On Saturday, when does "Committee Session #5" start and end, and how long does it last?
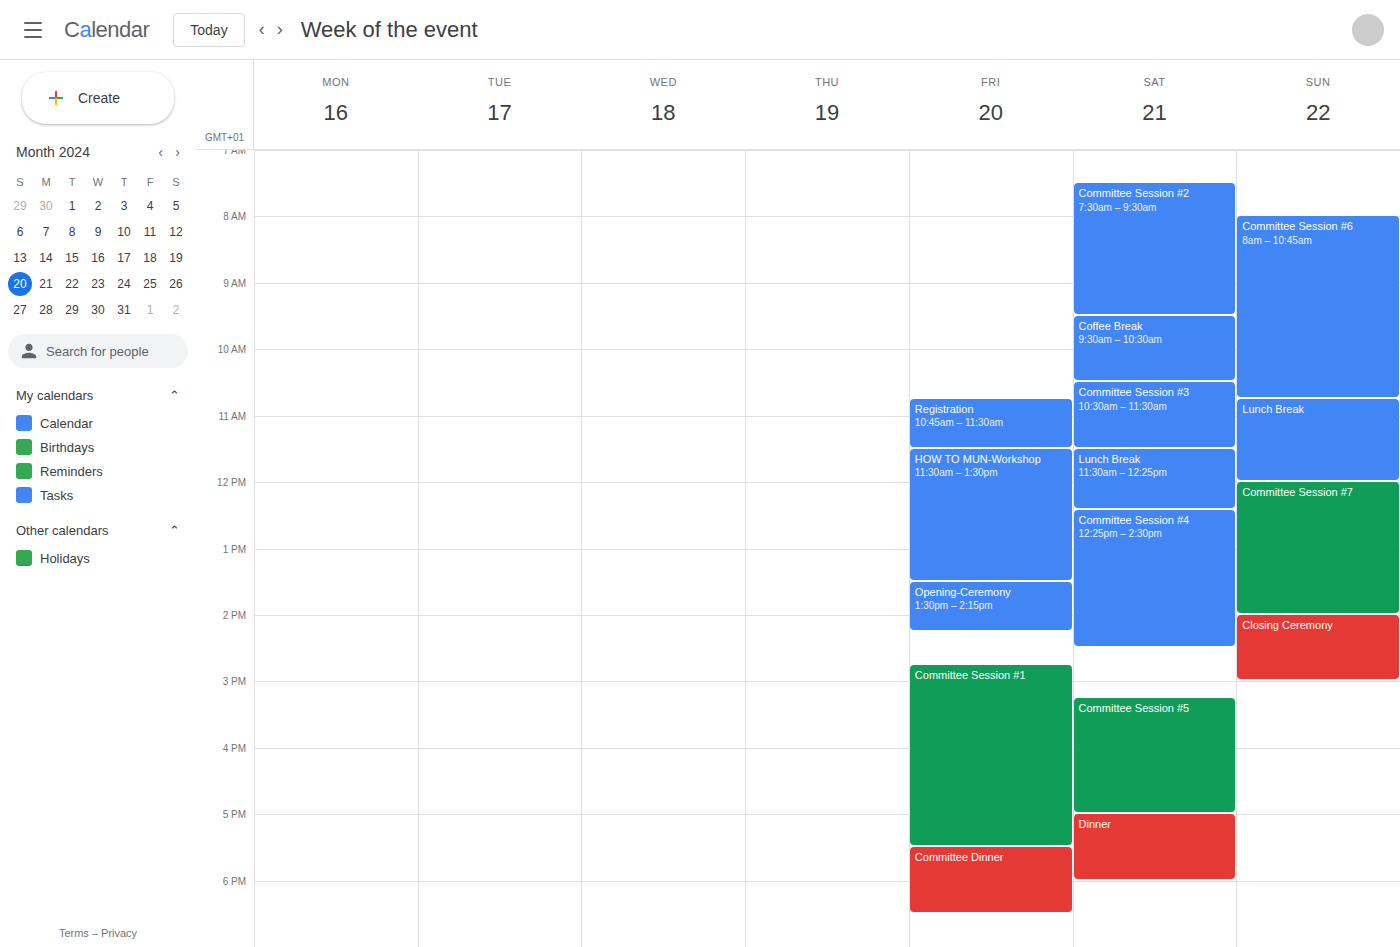
3:15 PM to 5:00 PM, 1 hour 45 minutes